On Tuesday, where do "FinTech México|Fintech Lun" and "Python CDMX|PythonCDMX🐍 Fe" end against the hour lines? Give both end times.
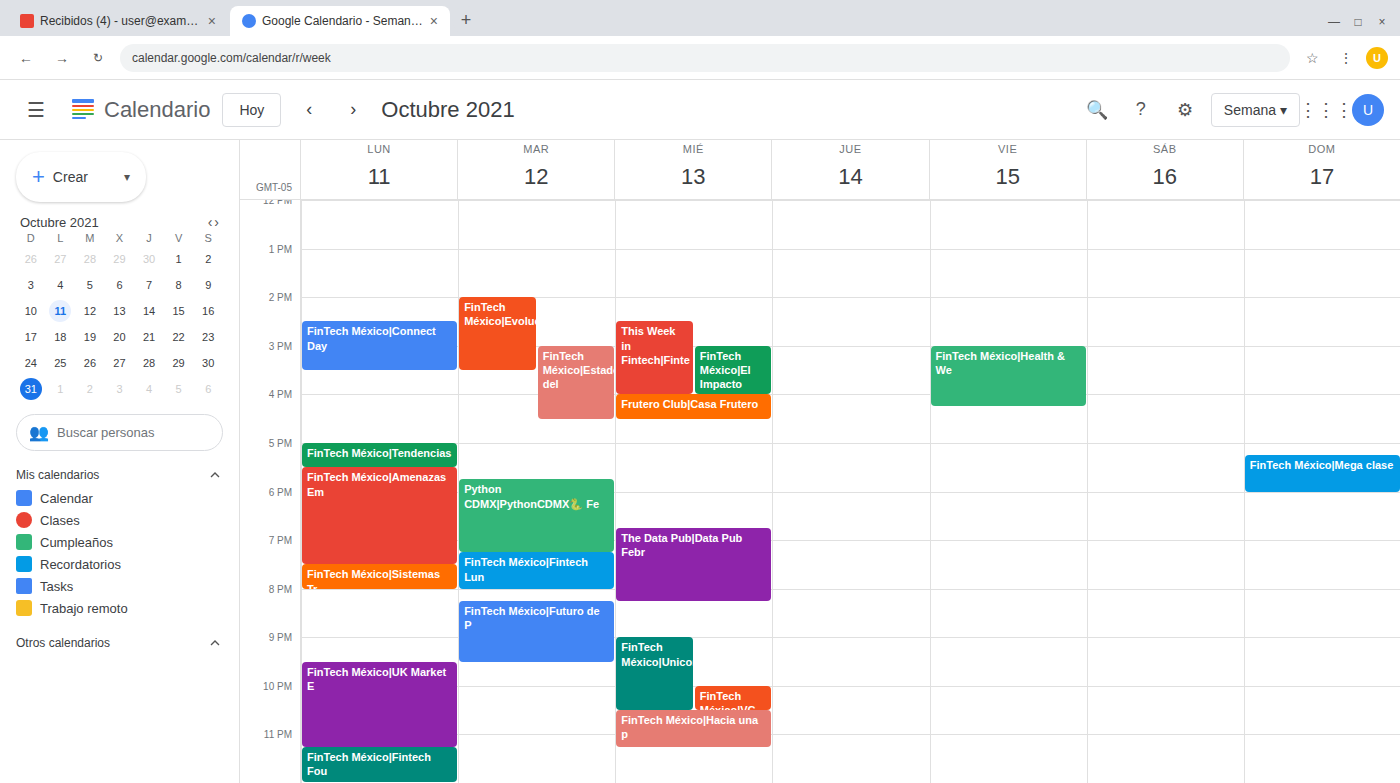
"FinTech México|Fintech Lun": 8:00 PM, exactly on the 8 PM line. "Python CDMX|PythonCDMX🐍 Fe": 7:15 PM, neither: a quarter of the way from the 7 PM line to the 8 PM line.